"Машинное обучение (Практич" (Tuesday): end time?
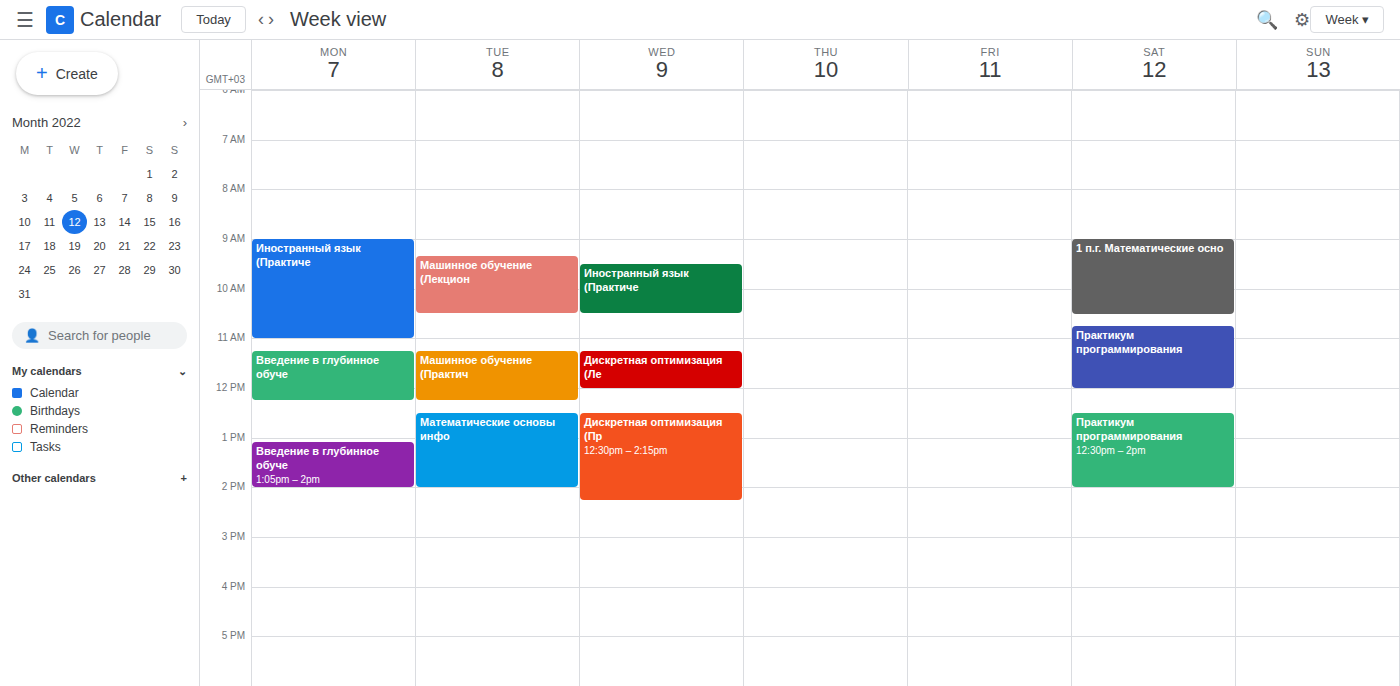
12:15 PM